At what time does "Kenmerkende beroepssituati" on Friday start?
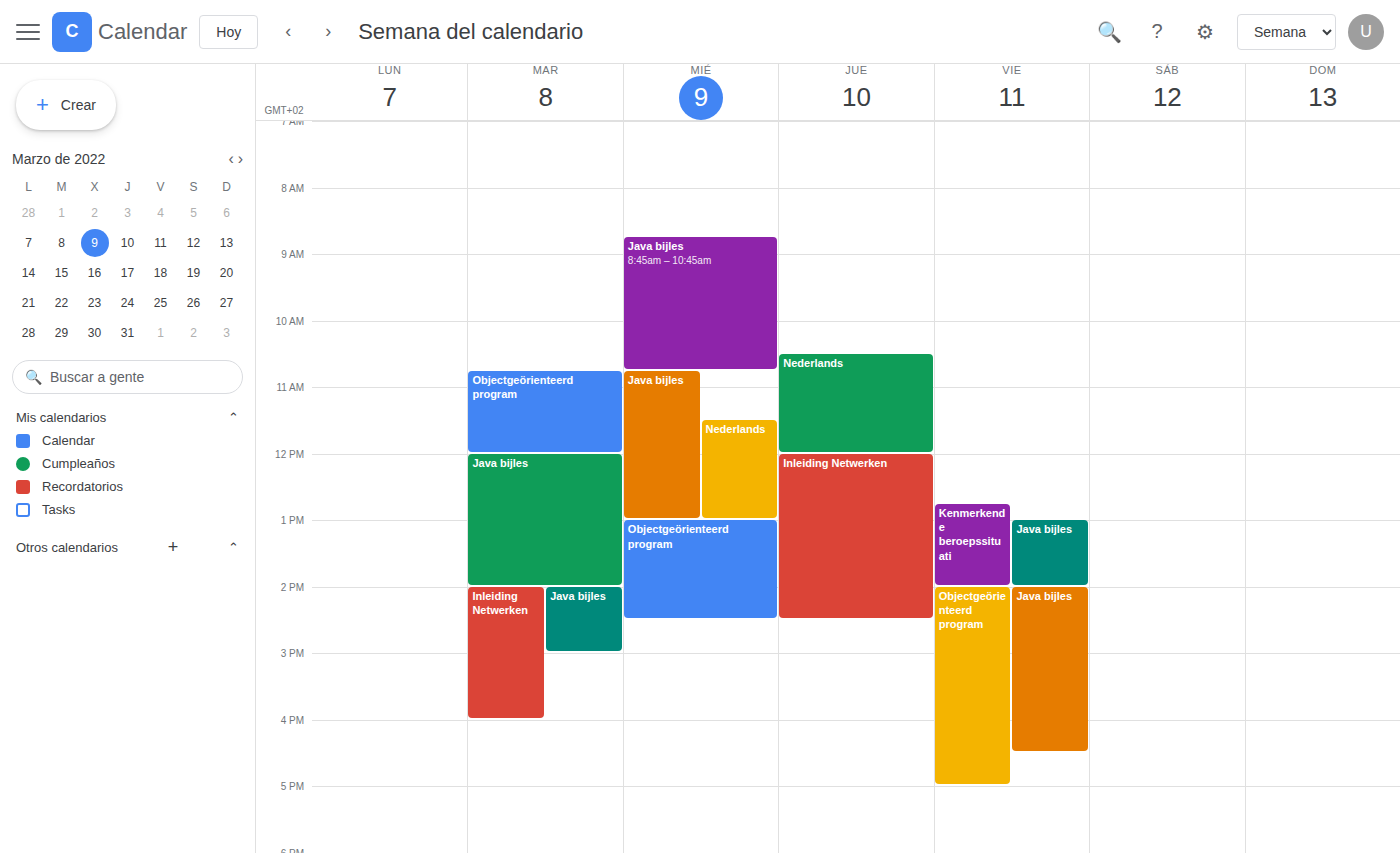
12:45 PM